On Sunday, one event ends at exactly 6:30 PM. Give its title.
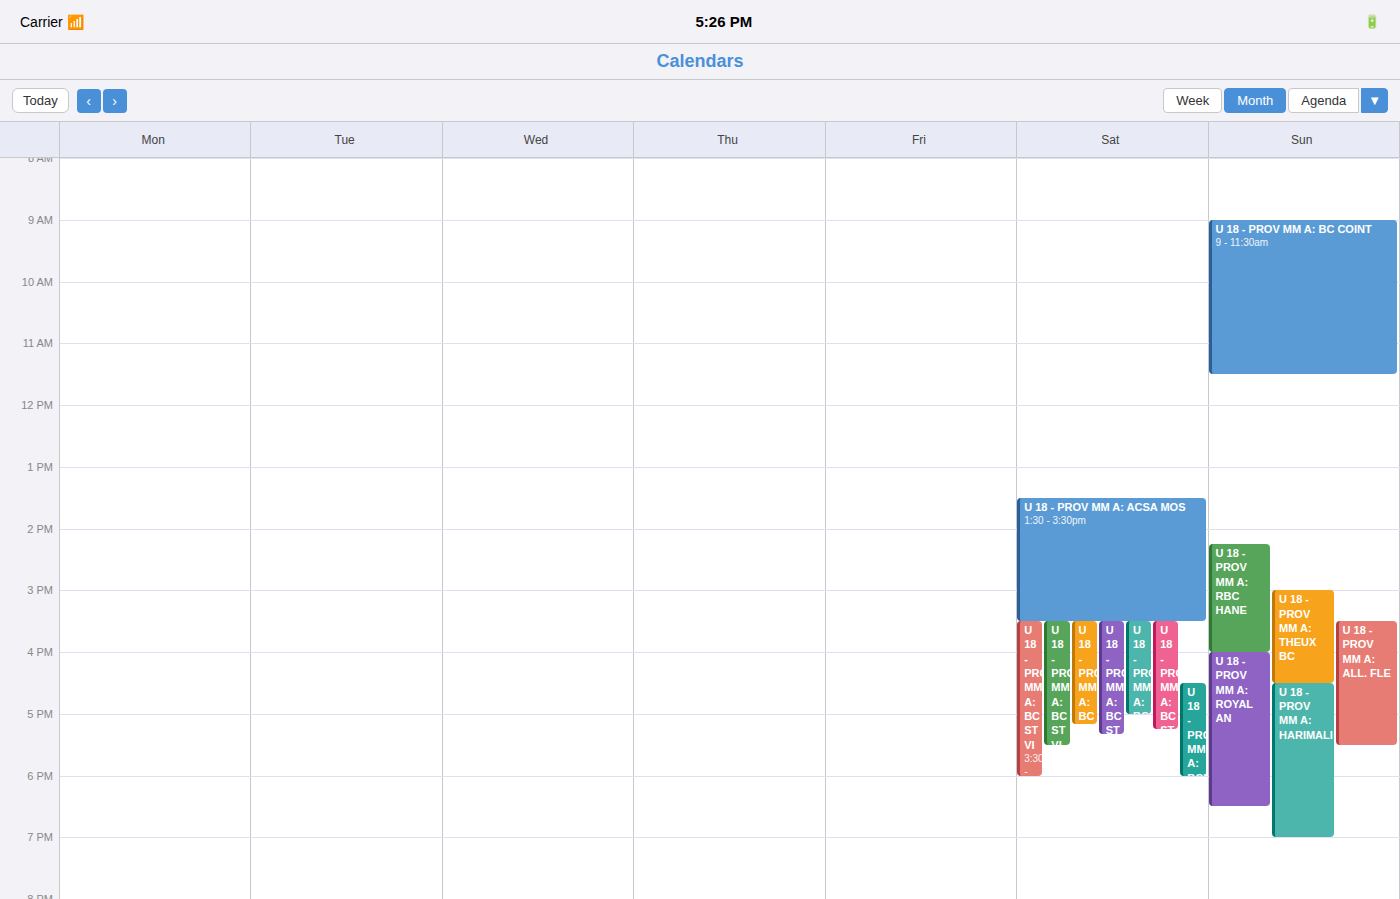
"U 18 - PROV MM A: ROYAL AN"